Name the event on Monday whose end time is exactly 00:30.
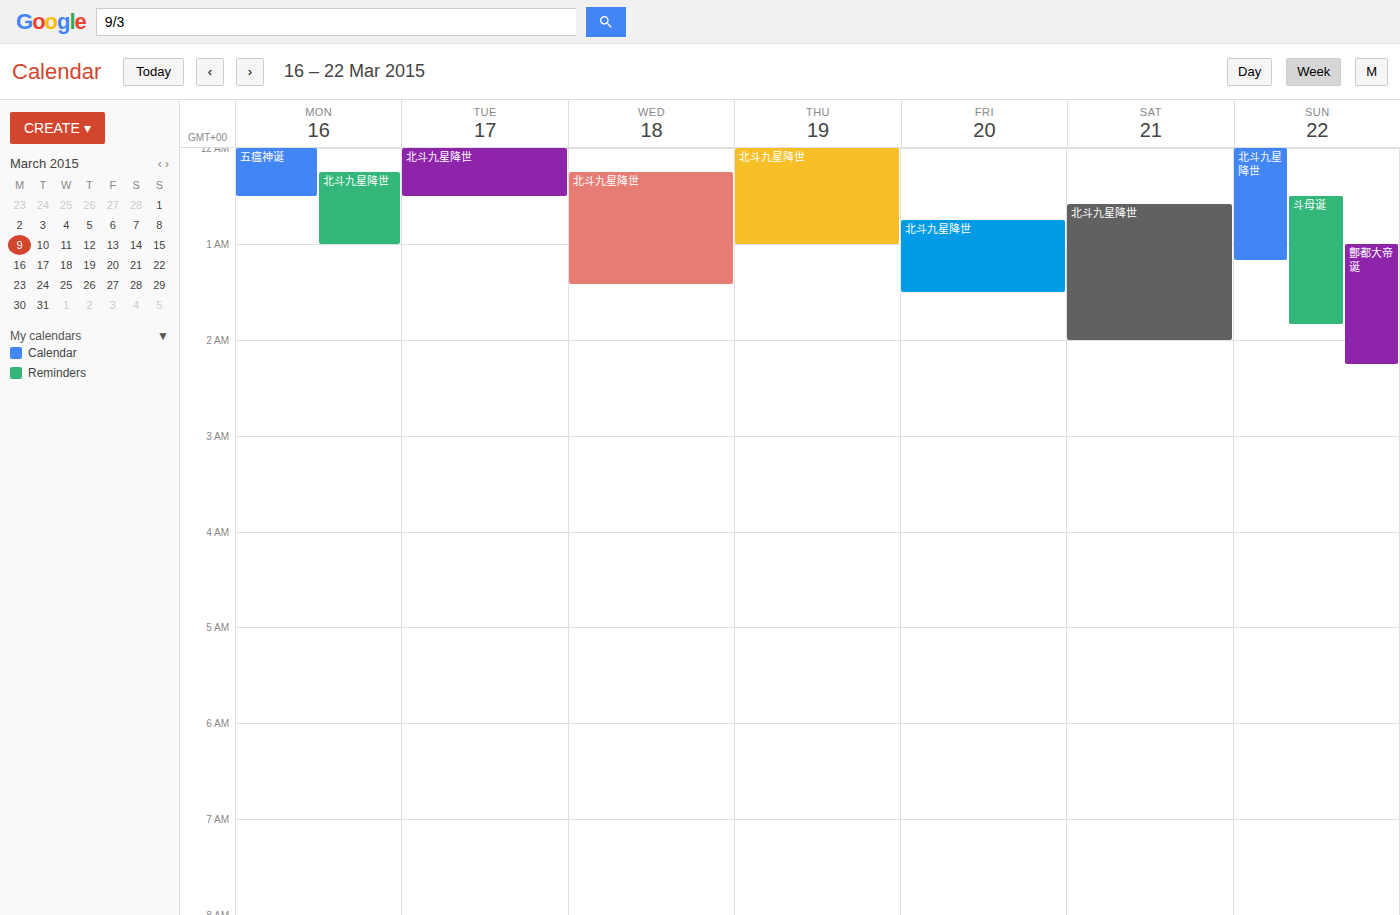
"五瘟神诞"